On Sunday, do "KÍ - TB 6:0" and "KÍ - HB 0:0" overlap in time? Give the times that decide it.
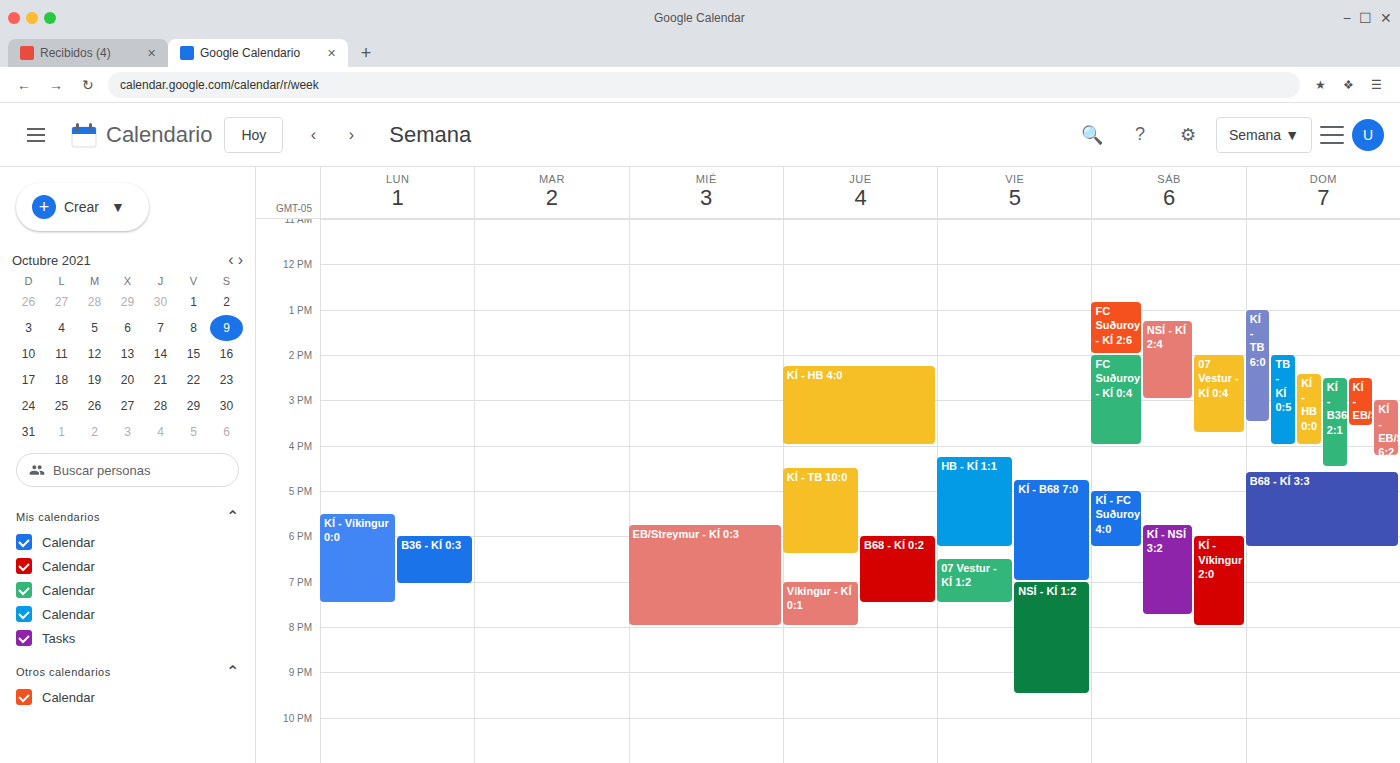
"KÍ - HB 0:0" starts at 2:25 PM, before "KÍ - TB 6:0" ends at 3:30 PM -- they overlap.